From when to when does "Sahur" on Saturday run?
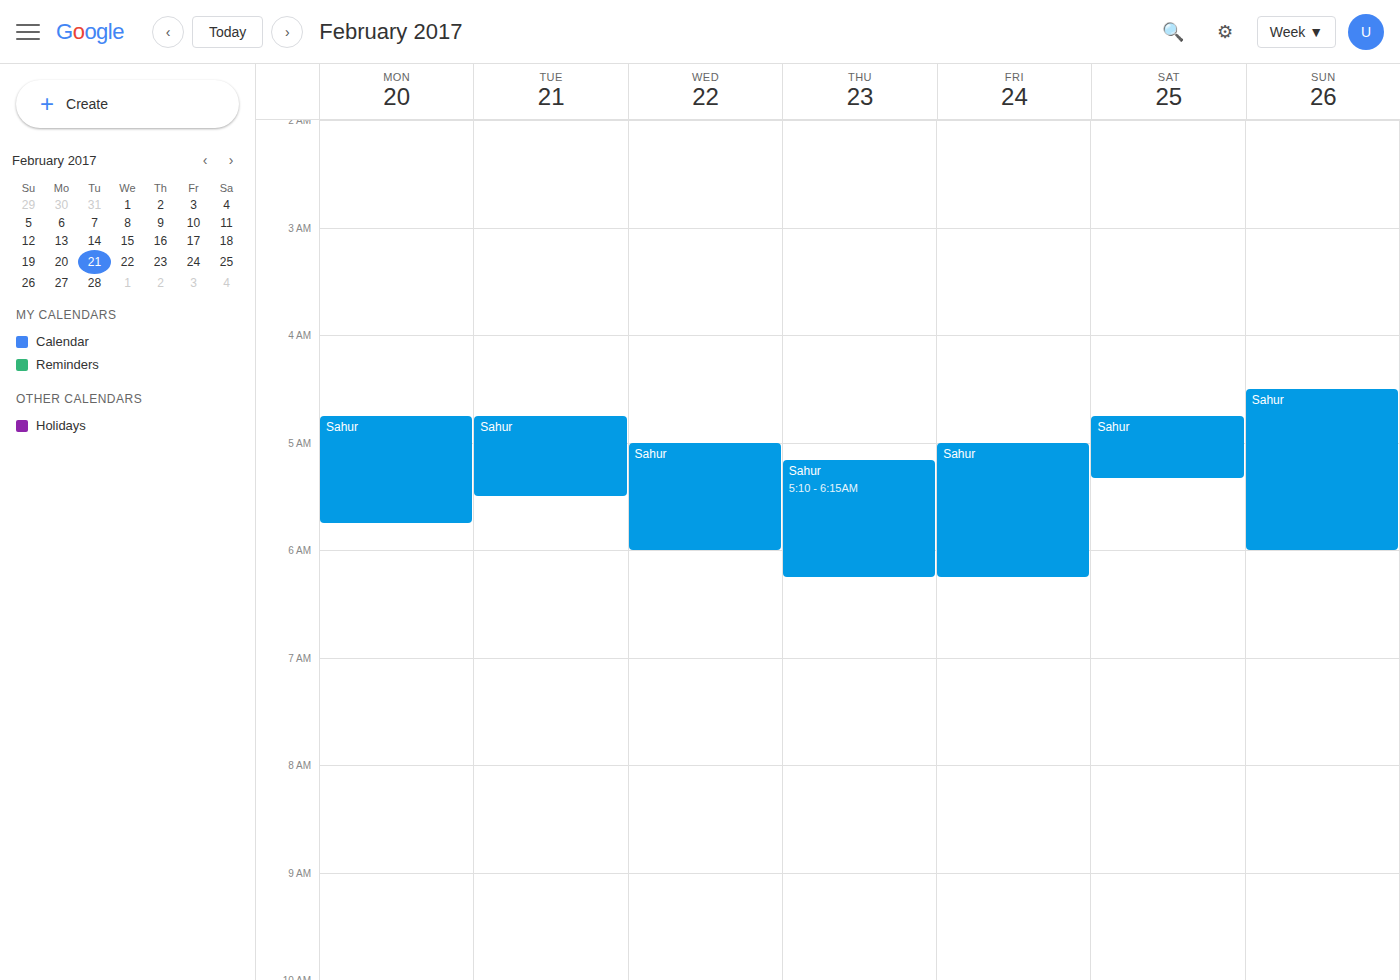
4:45 AM to 5:20 AM